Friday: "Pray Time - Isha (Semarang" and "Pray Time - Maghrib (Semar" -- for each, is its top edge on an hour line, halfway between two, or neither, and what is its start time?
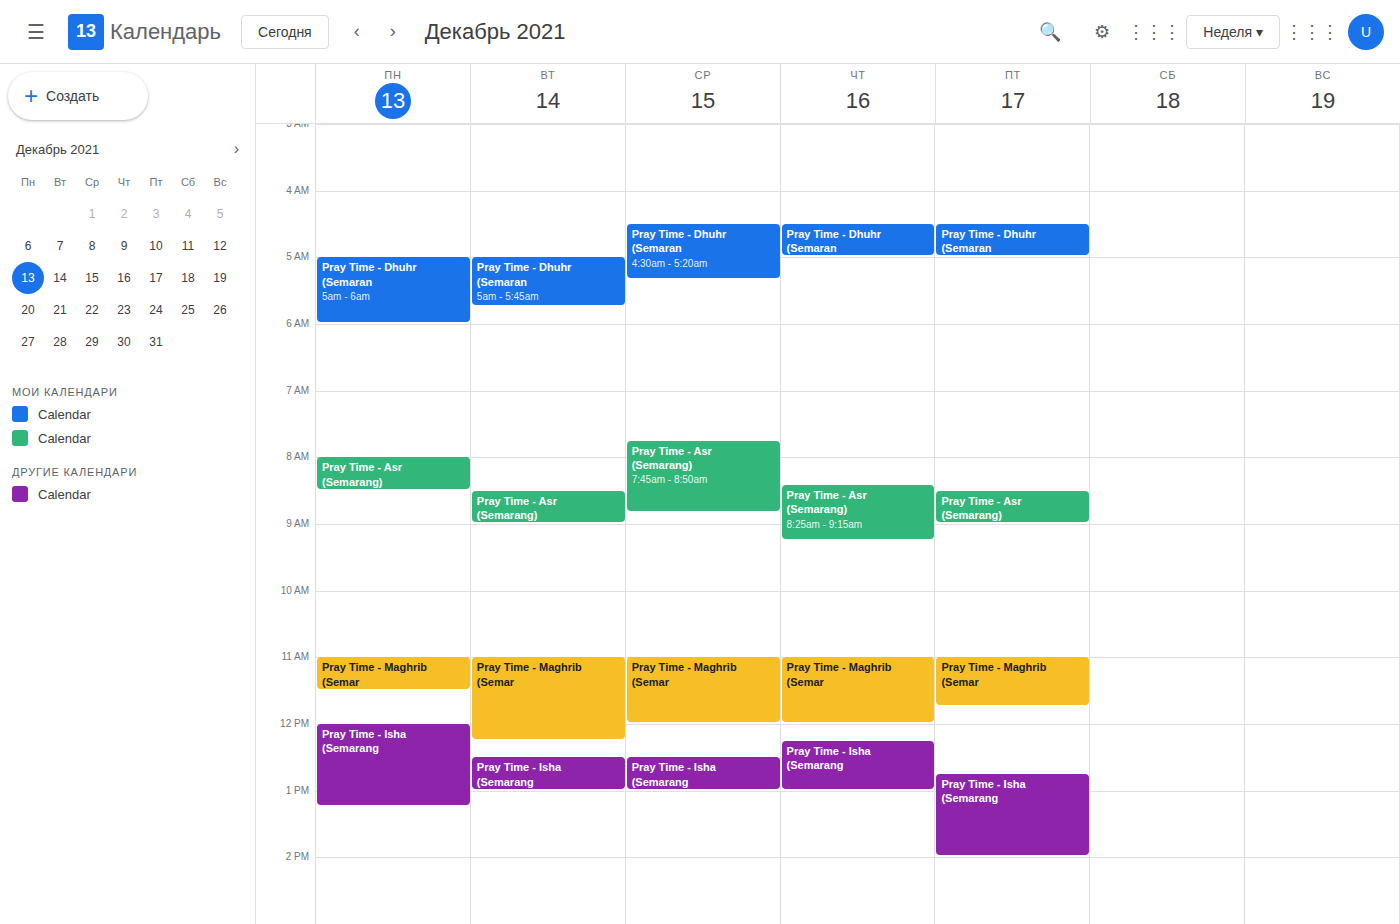
"Pray Time - Isha (Semarang": 12:45 PM, neither: three quarters of the way from the 12 PM line to the 1 PM line. "Pray Time - Maghrib (Semar": 11:00 AM, exactly on the 11 AM line.